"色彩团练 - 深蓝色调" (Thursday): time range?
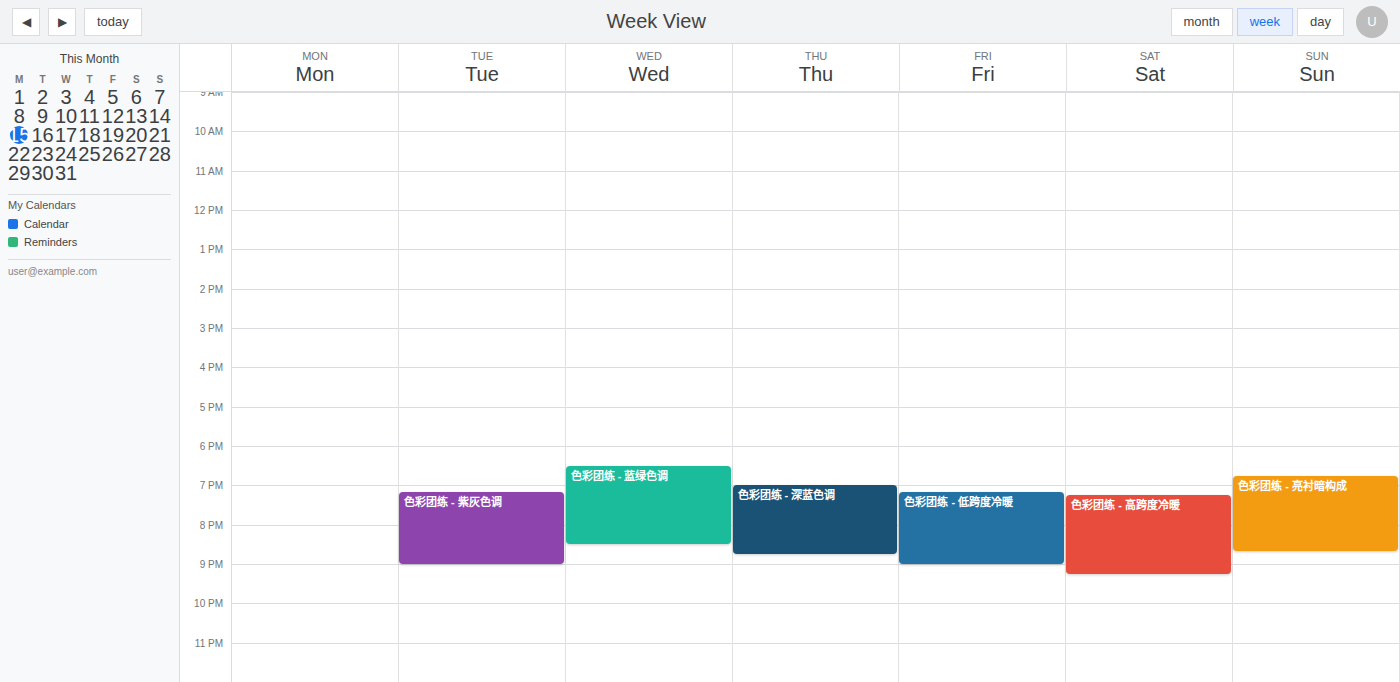
7:00 PM to 8:45 PM